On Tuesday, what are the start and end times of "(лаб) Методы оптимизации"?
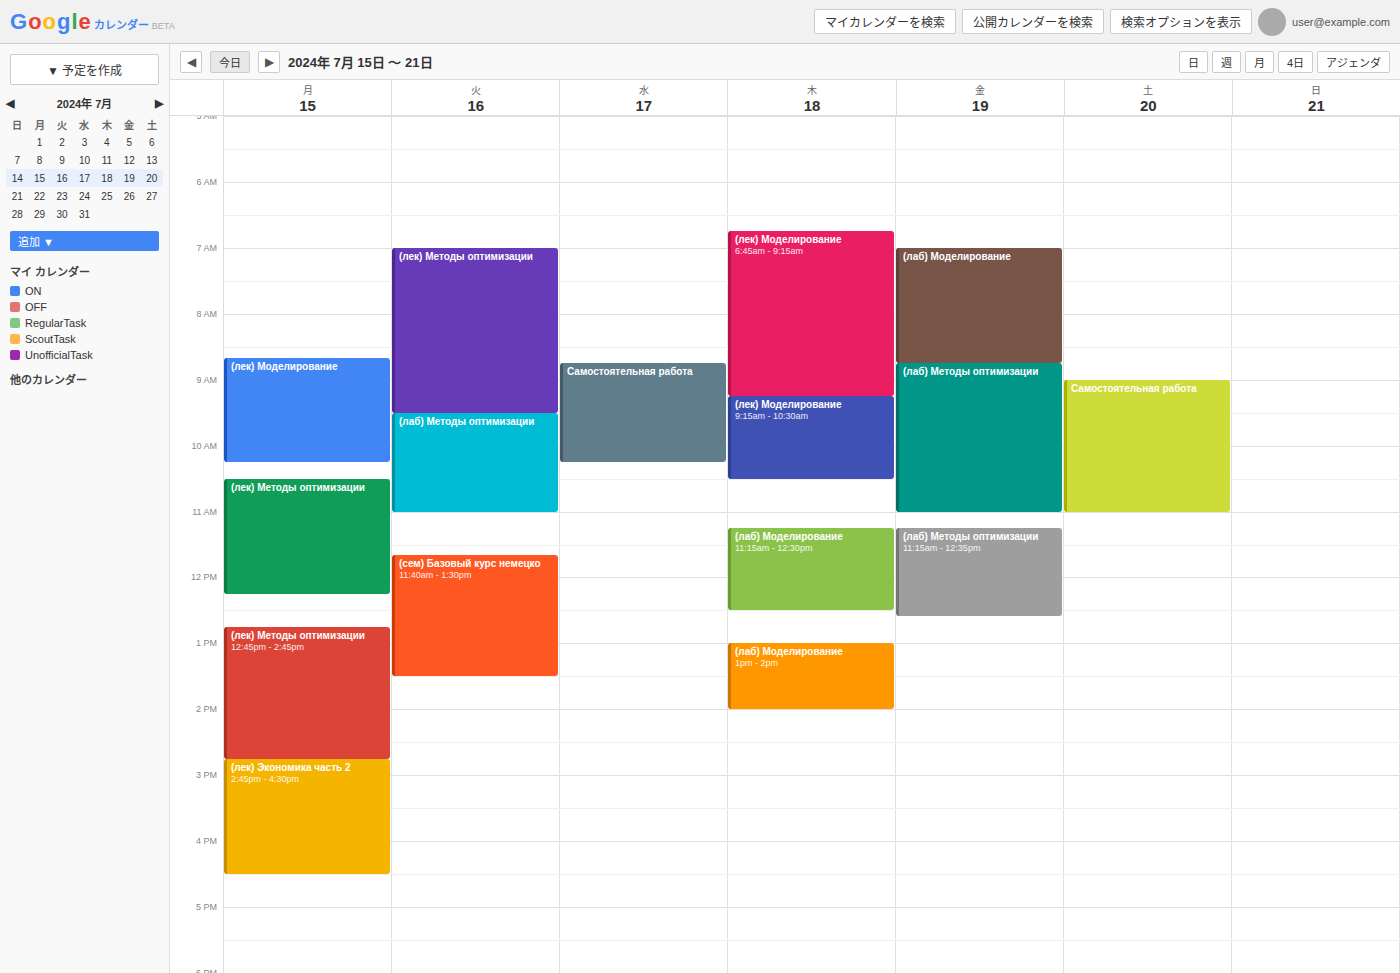
9:30 AM to 11:00 AM